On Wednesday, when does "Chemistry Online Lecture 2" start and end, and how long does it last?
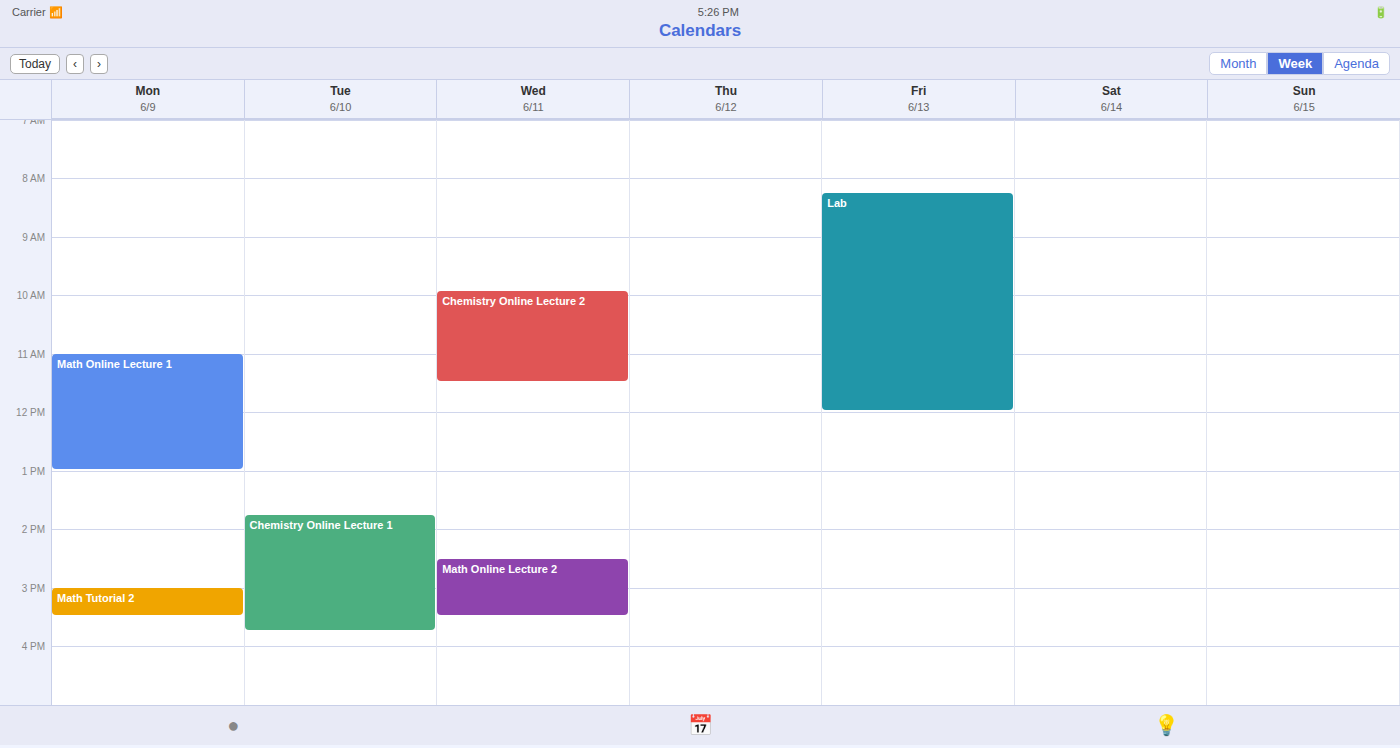
09:55 to 11:30, 1 hour 35 minutes